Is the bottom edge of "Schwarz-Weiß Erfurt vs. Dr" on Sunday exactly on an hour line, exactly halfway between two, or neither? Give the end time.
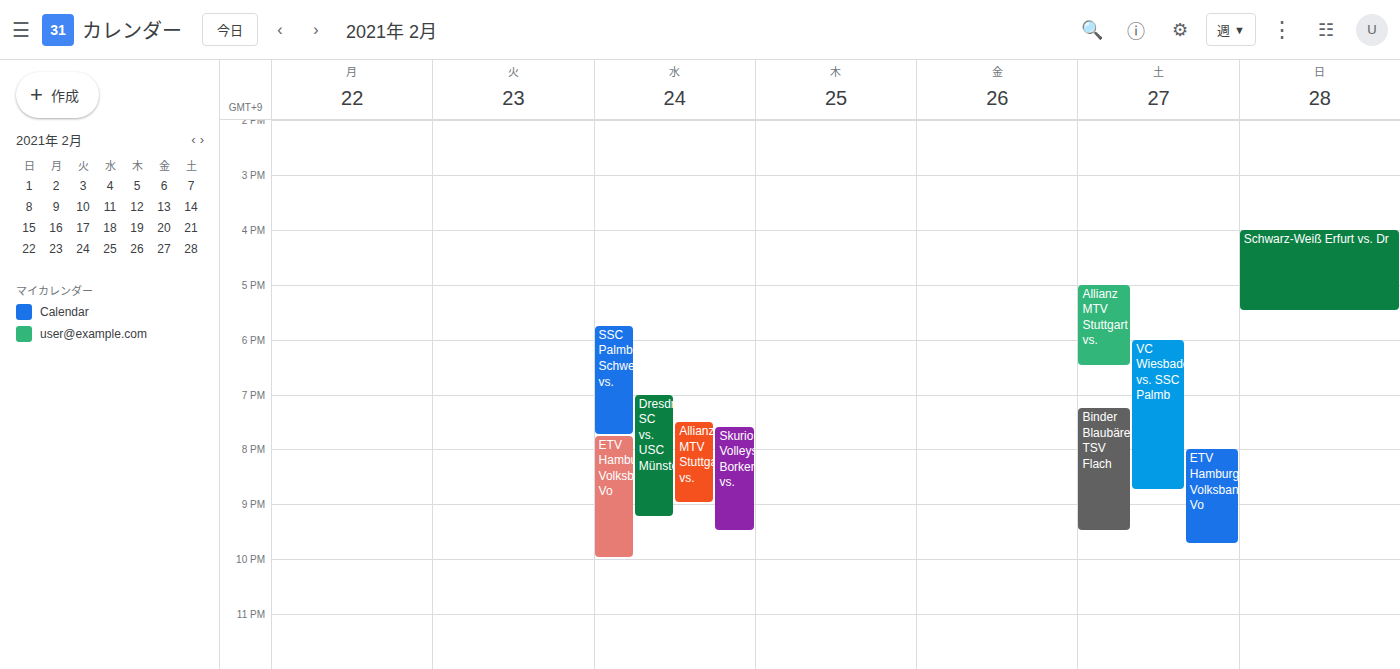
5:30 PM -- halfway between the 5 PM and 6 PM lines.